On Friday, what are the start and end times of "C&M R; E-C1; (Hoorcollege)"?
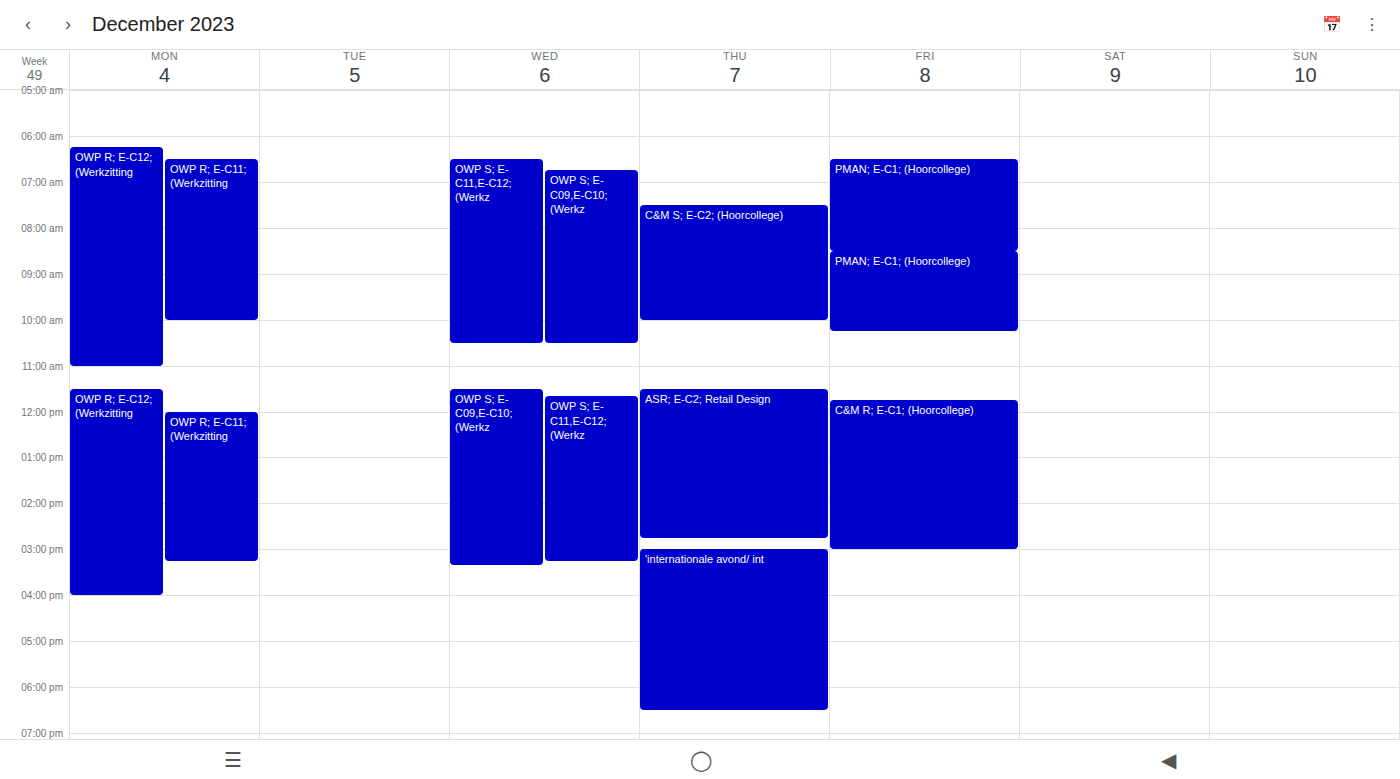
11:45 to 15:00